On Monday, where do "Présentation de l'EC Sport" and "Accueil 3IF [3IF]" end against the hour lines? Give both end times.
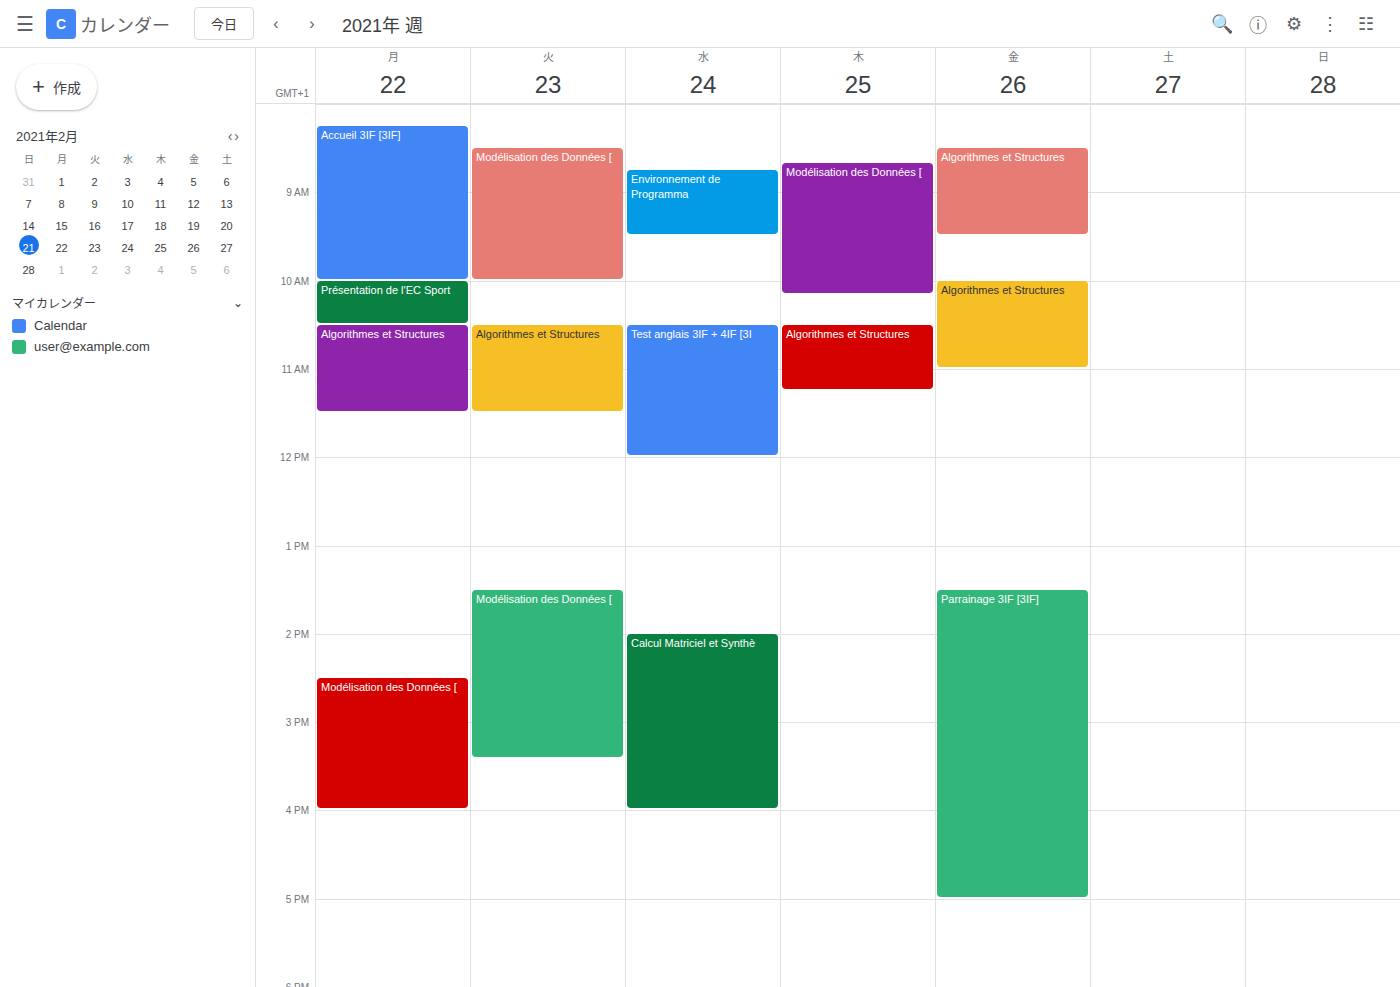
"Présentation de l'EC Sport": 10:30 AM, halfway between the 10 AM and 11 AM lines. "Accueil 3IF [3IF]": 10:00 AM, exactly on the 10 AM line.